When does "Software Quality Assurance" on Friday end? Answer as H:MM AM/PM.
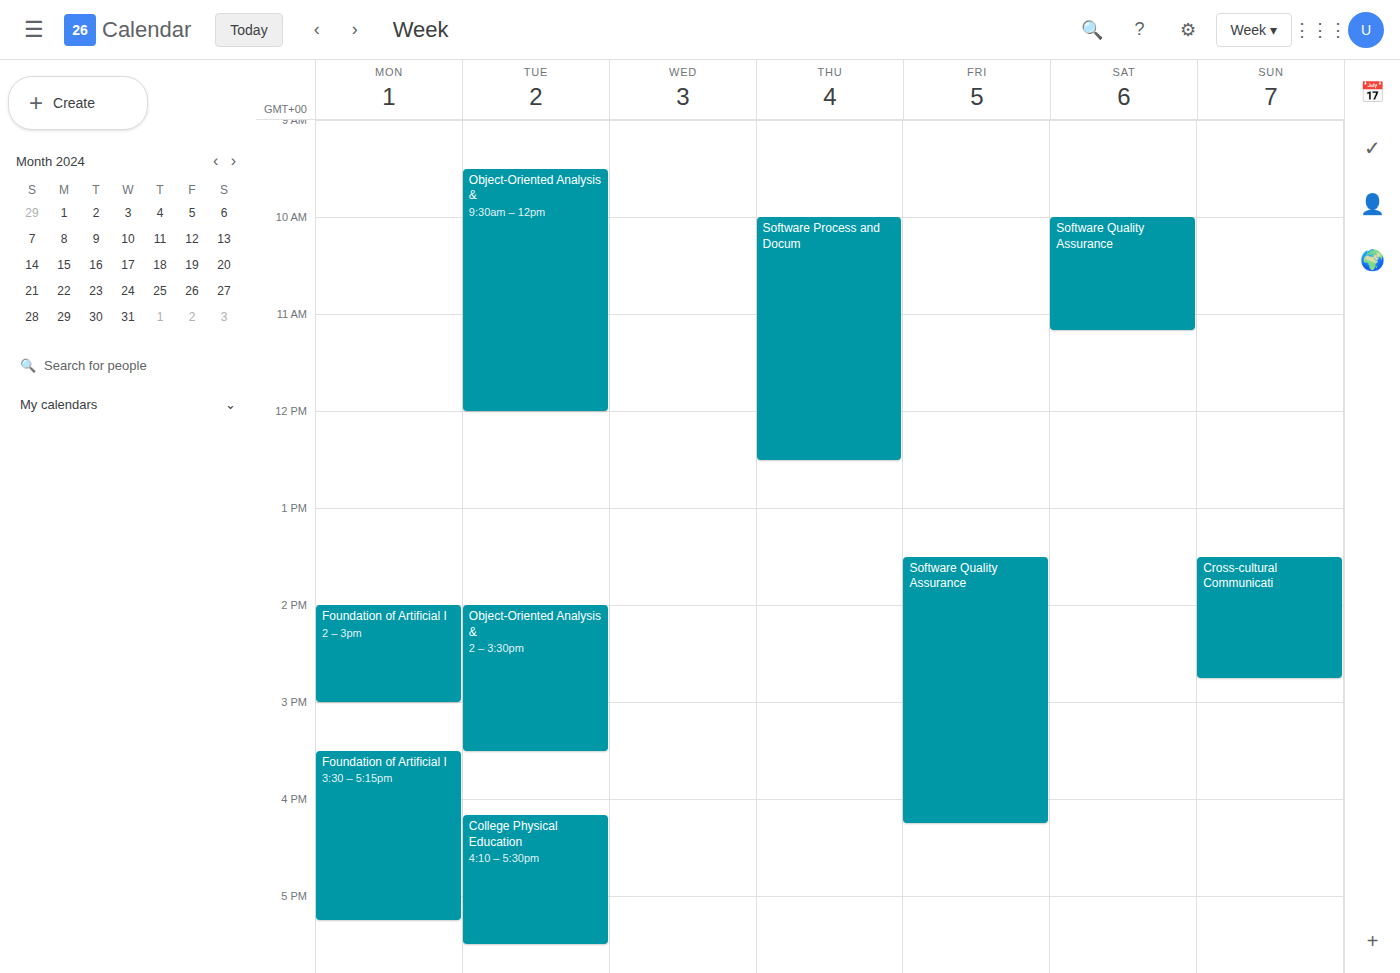
4:15 PM